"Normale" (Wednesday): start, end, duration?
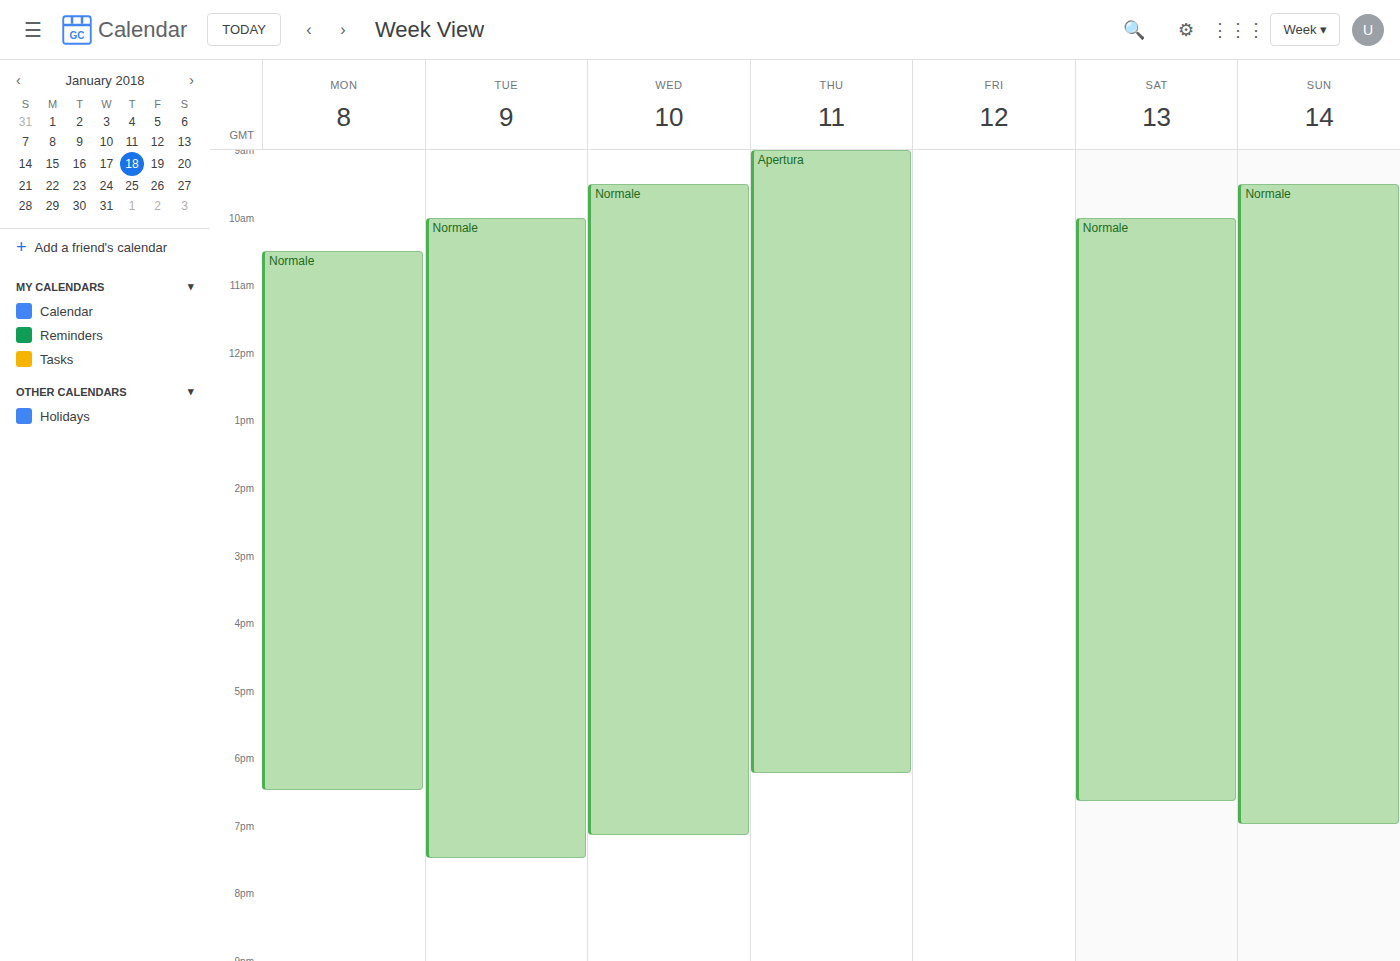
9:30 AM to 7:10 PM, 9 hours 40 minutes